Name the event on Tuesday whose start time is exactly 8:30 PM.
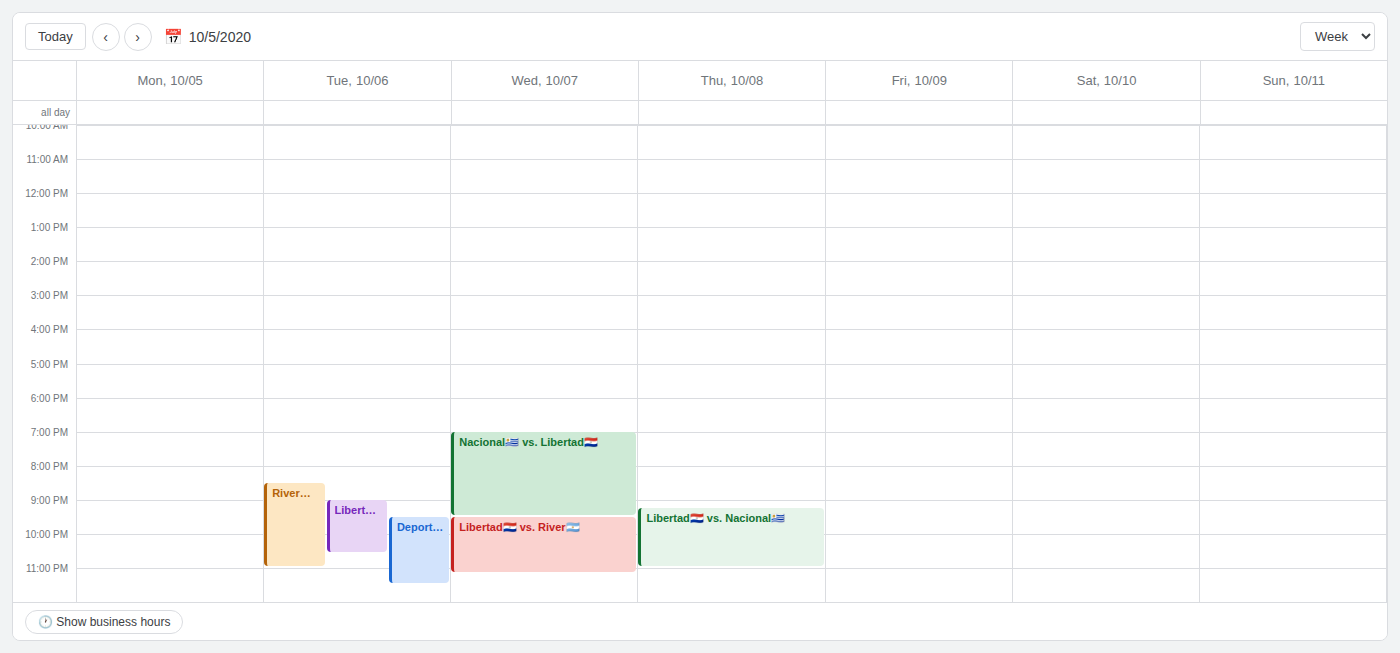
"River🇦🇷 vs. Libertad🇵🇾"